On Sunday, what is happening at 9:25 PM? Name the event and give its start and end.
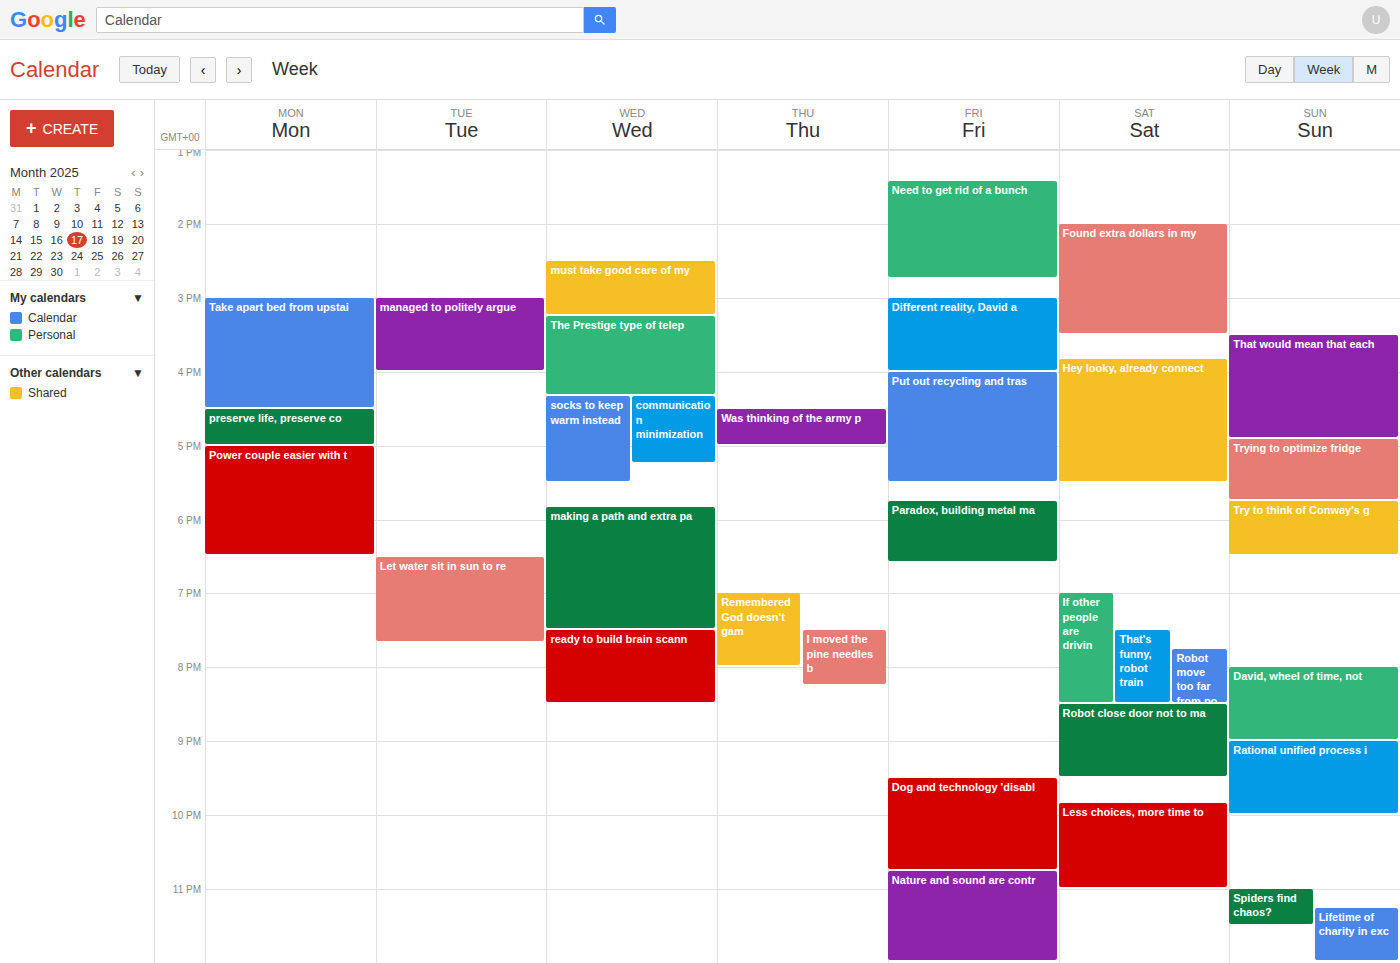
"Rational unified process i", 9:00 PM to 10:00 PM